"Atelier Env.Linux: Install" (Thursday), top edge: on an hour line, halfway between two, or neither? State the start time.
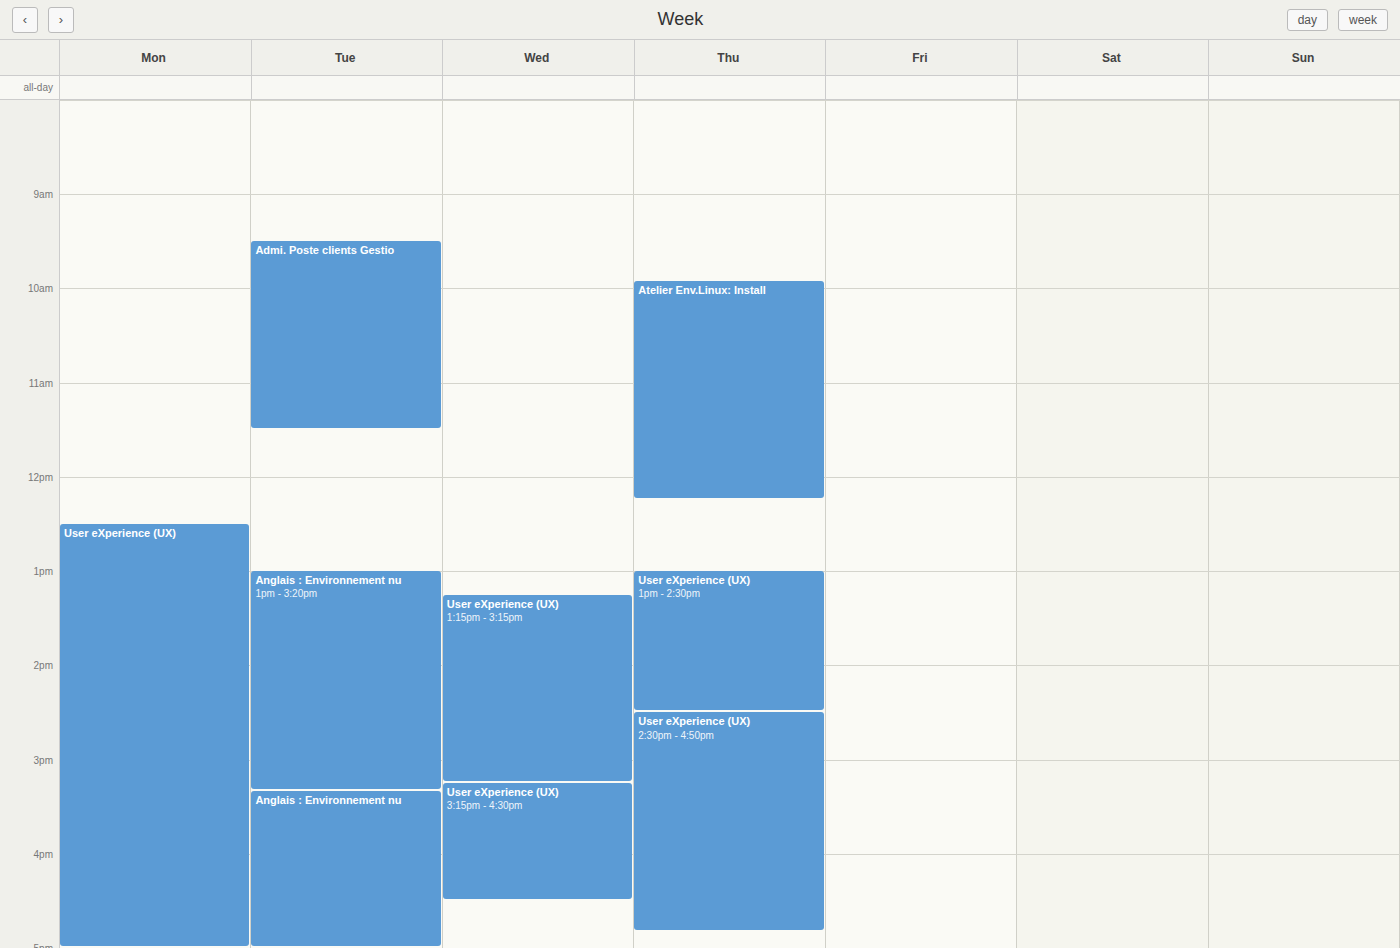
9:55 AM -- neither: 55 minutes below the 9 AM line and 5 minutes above the 10 AM line.